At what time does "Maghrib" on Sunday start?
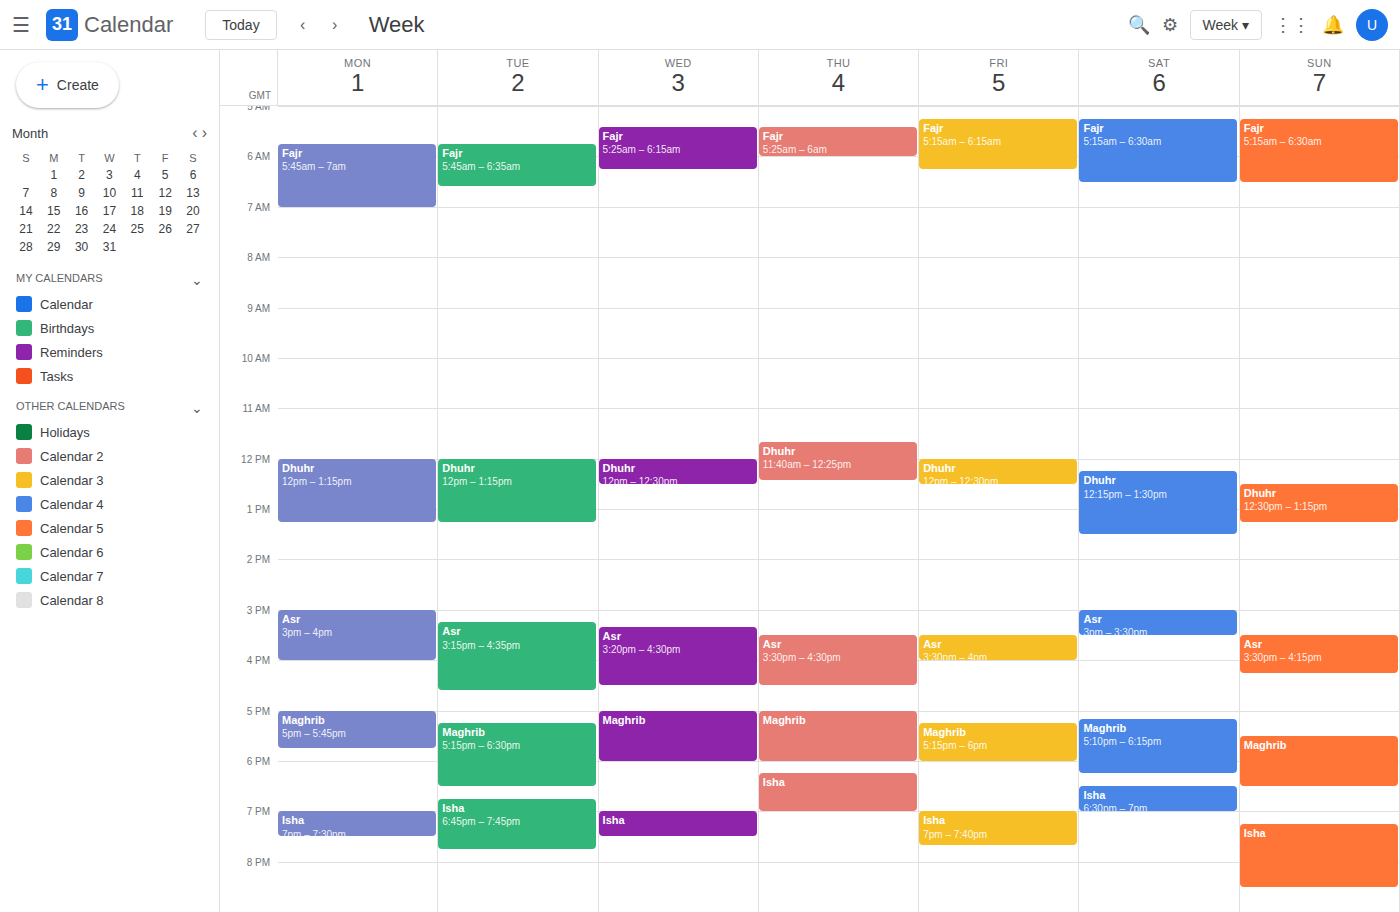
5:30 PM